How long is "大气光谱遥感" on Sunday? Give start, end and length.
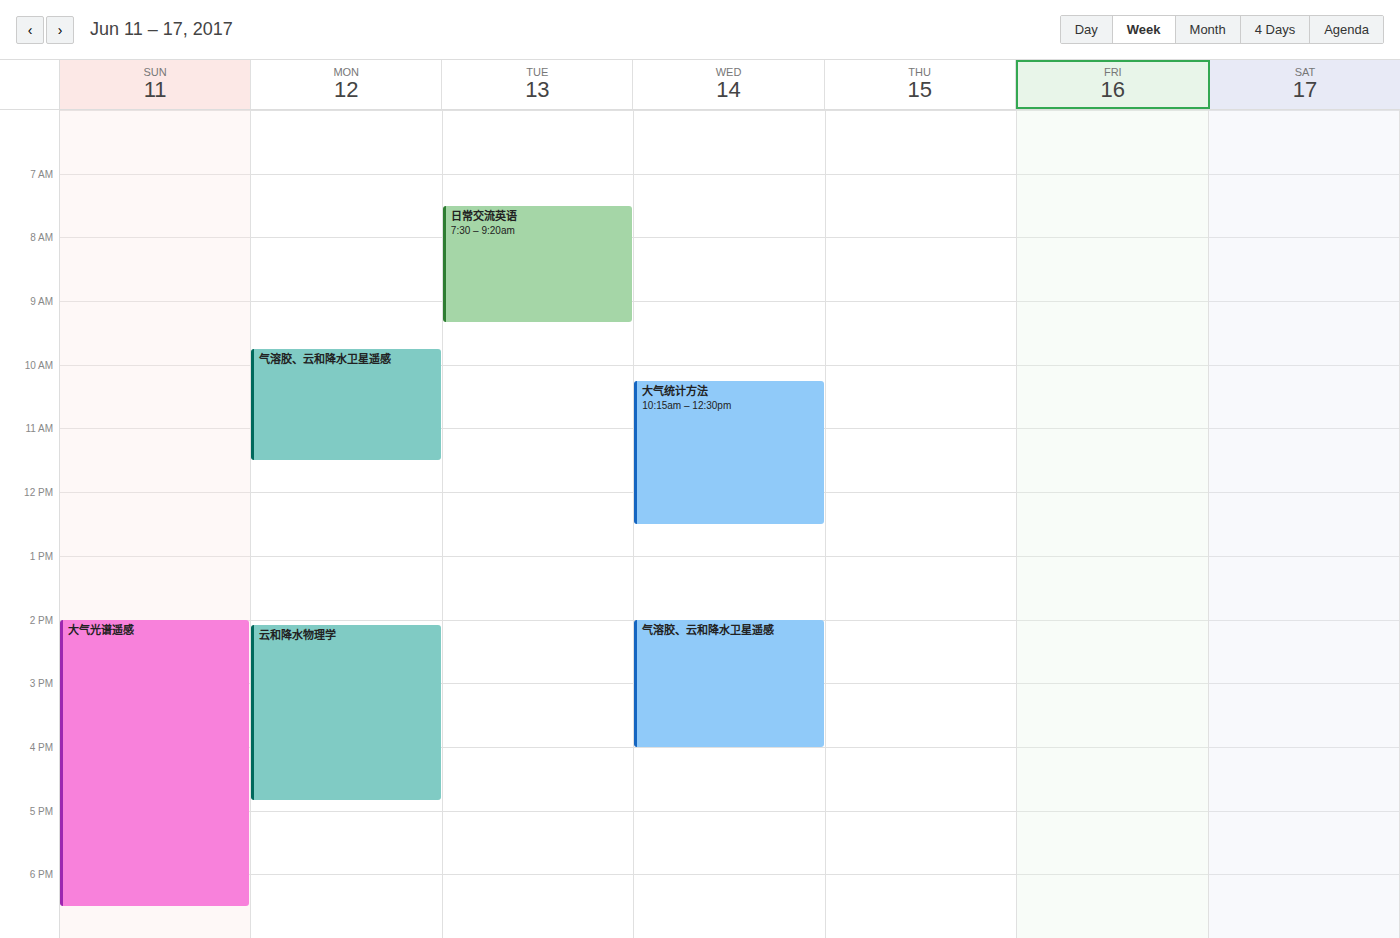
2:00 PM to 6:30 PM, 4 hours 30 minutes